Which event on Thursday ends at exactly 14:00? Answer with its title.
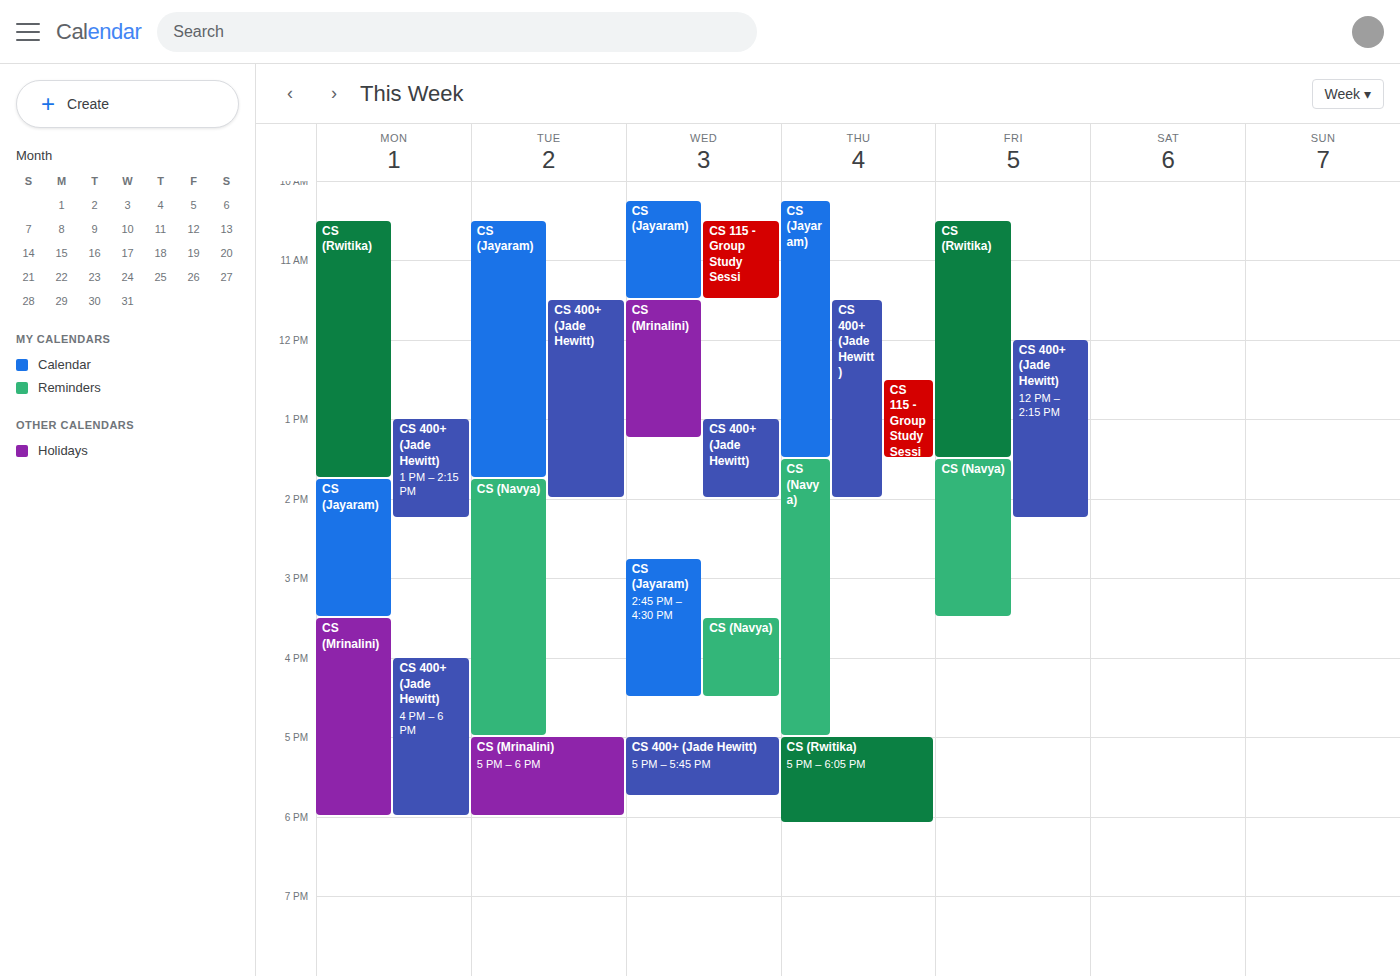
"CS 400+ (Jade Hewitt)"